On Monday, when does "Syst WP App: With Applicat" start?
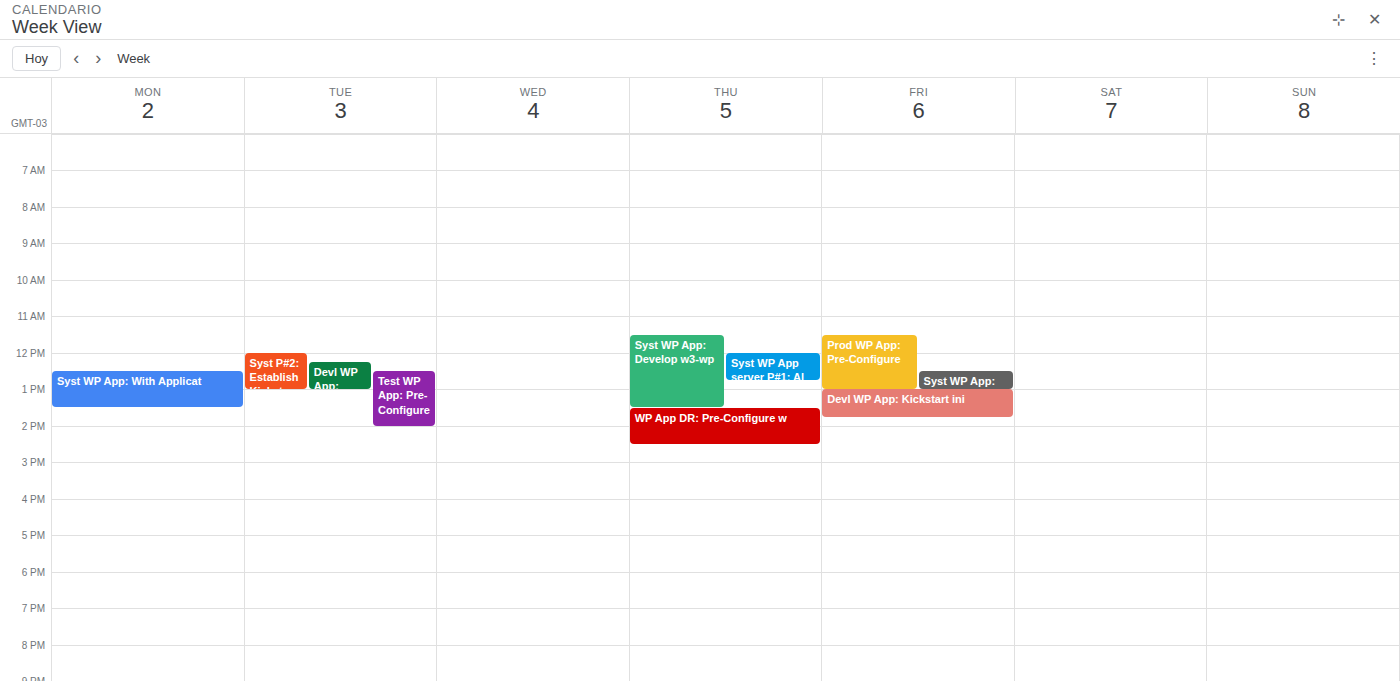
12:30 PM